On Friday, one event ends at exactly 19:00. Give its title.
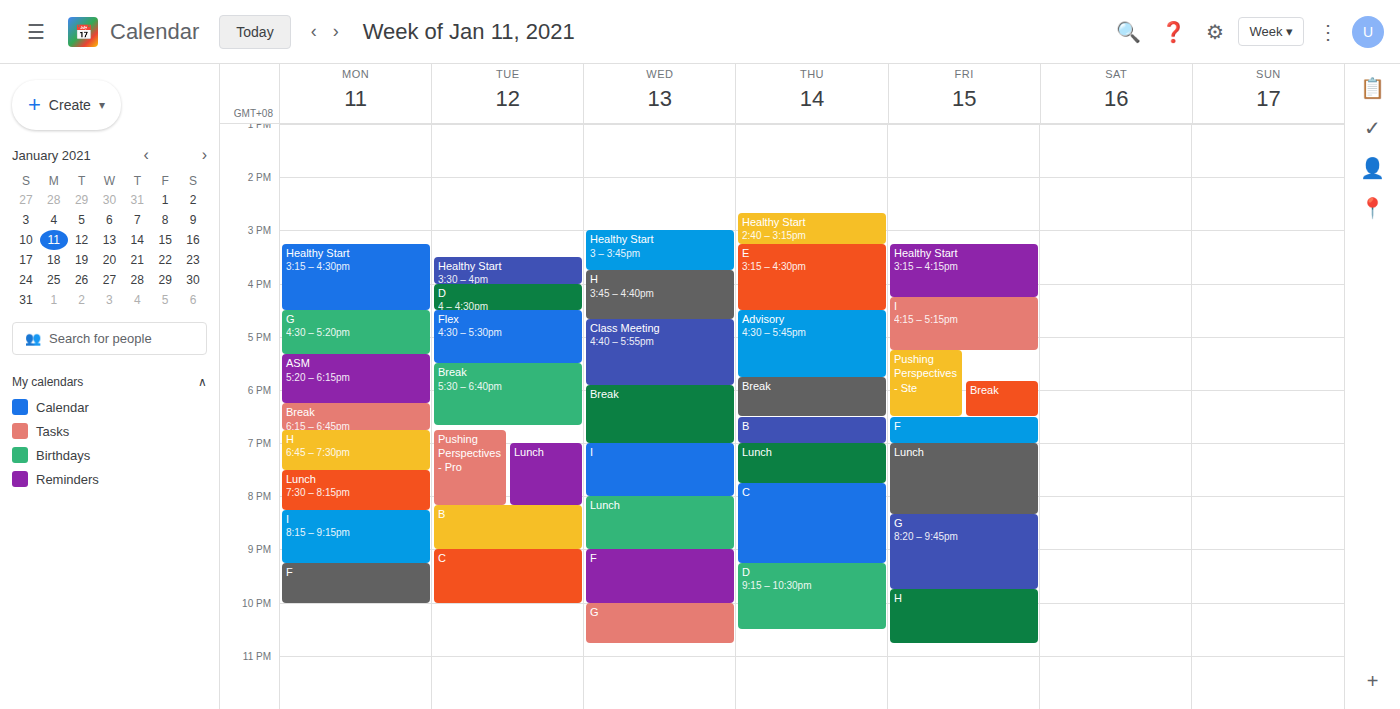
"F"